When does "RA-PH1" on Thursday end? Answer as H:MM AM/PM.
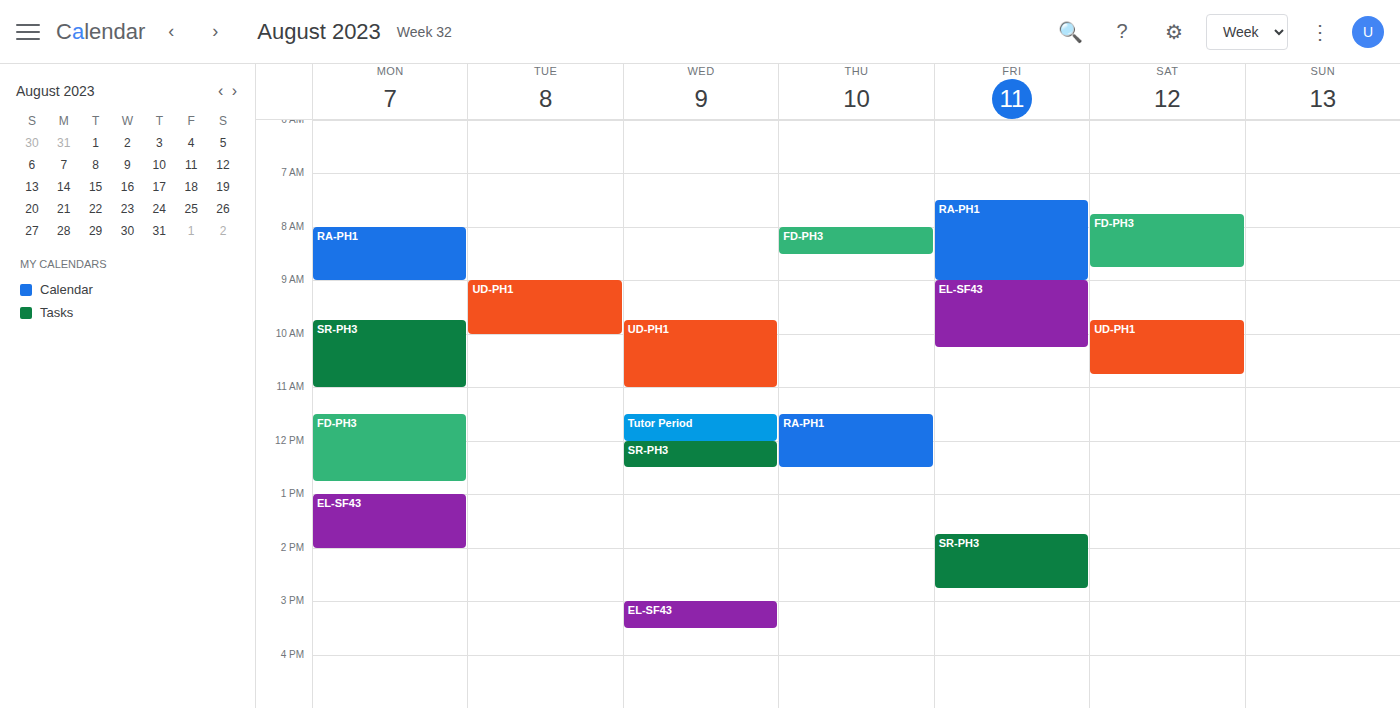
12:30 PM